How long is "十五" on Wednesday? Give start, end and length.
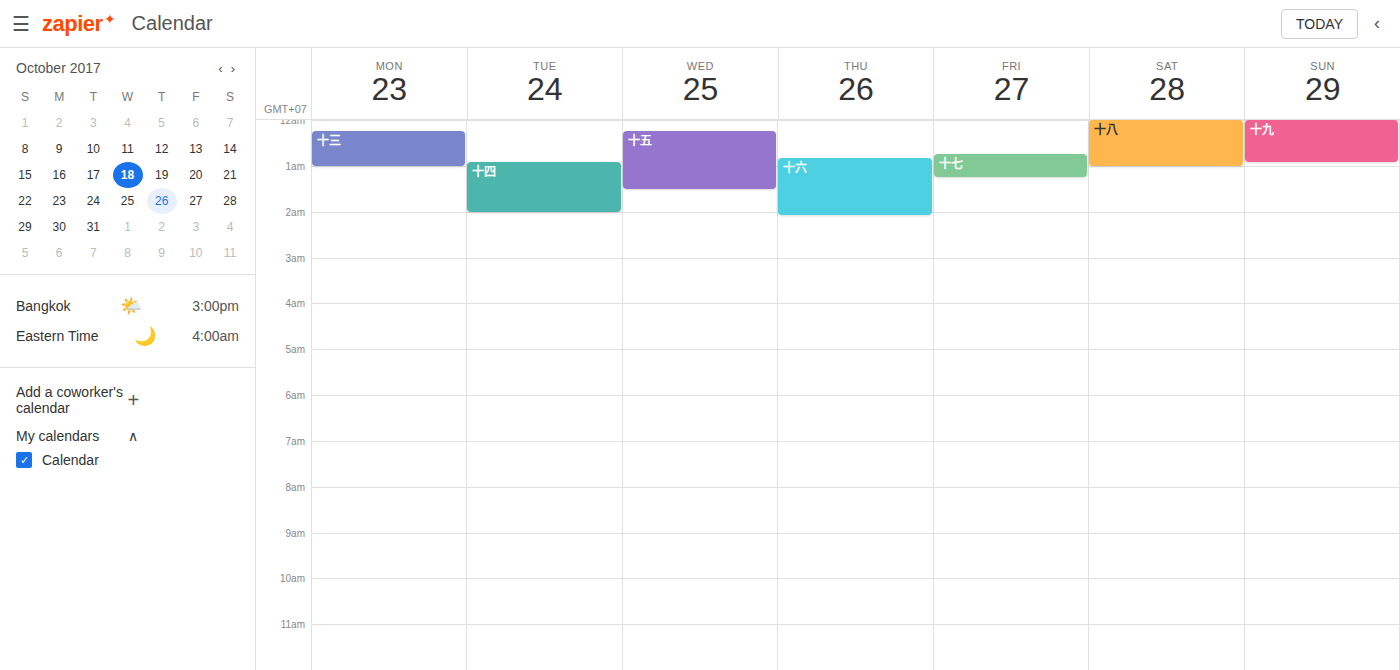
12:15 AM to 1:30 AM, 1 hour 15 minutes